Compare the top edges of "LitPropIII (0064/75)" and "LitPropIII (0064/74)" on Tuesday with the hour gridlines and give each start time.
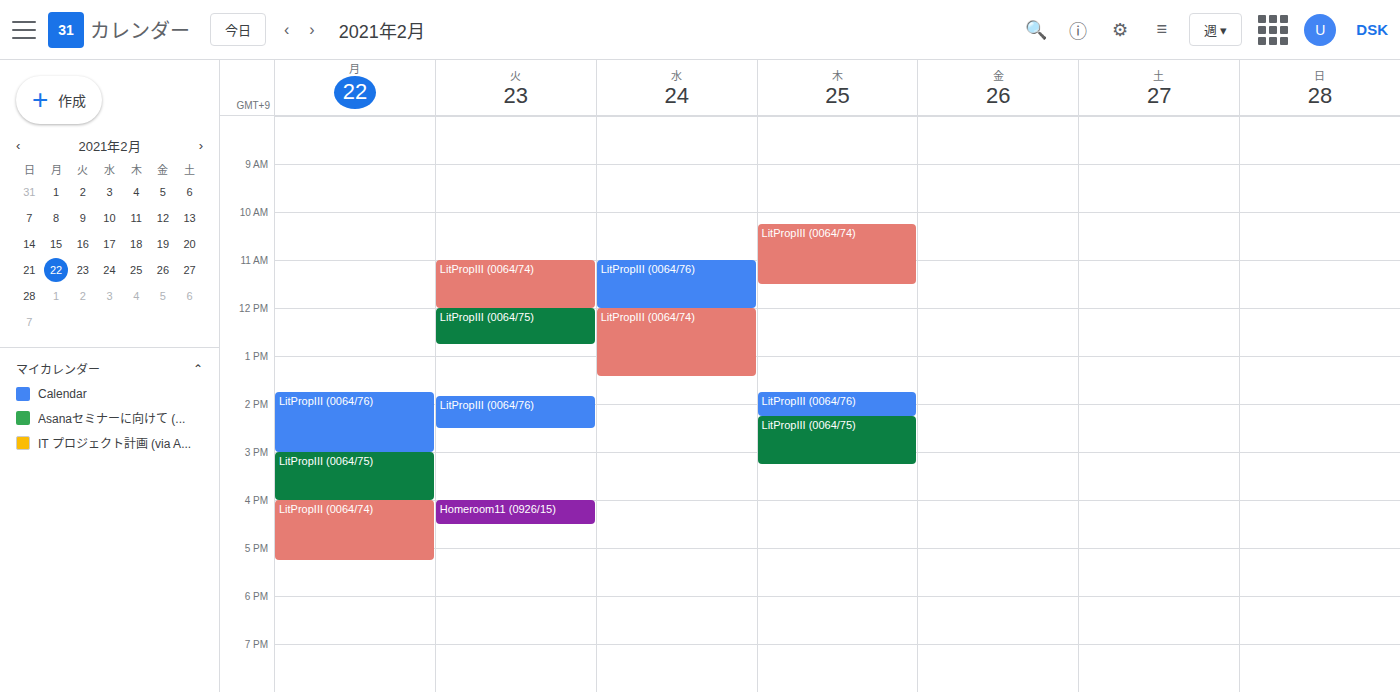
"LitPropIII (0064/75)": 12:00, exactly on the 12:00 line. "LitPropIII (0064/74)": 11:00, exactly on the 11:00 line.